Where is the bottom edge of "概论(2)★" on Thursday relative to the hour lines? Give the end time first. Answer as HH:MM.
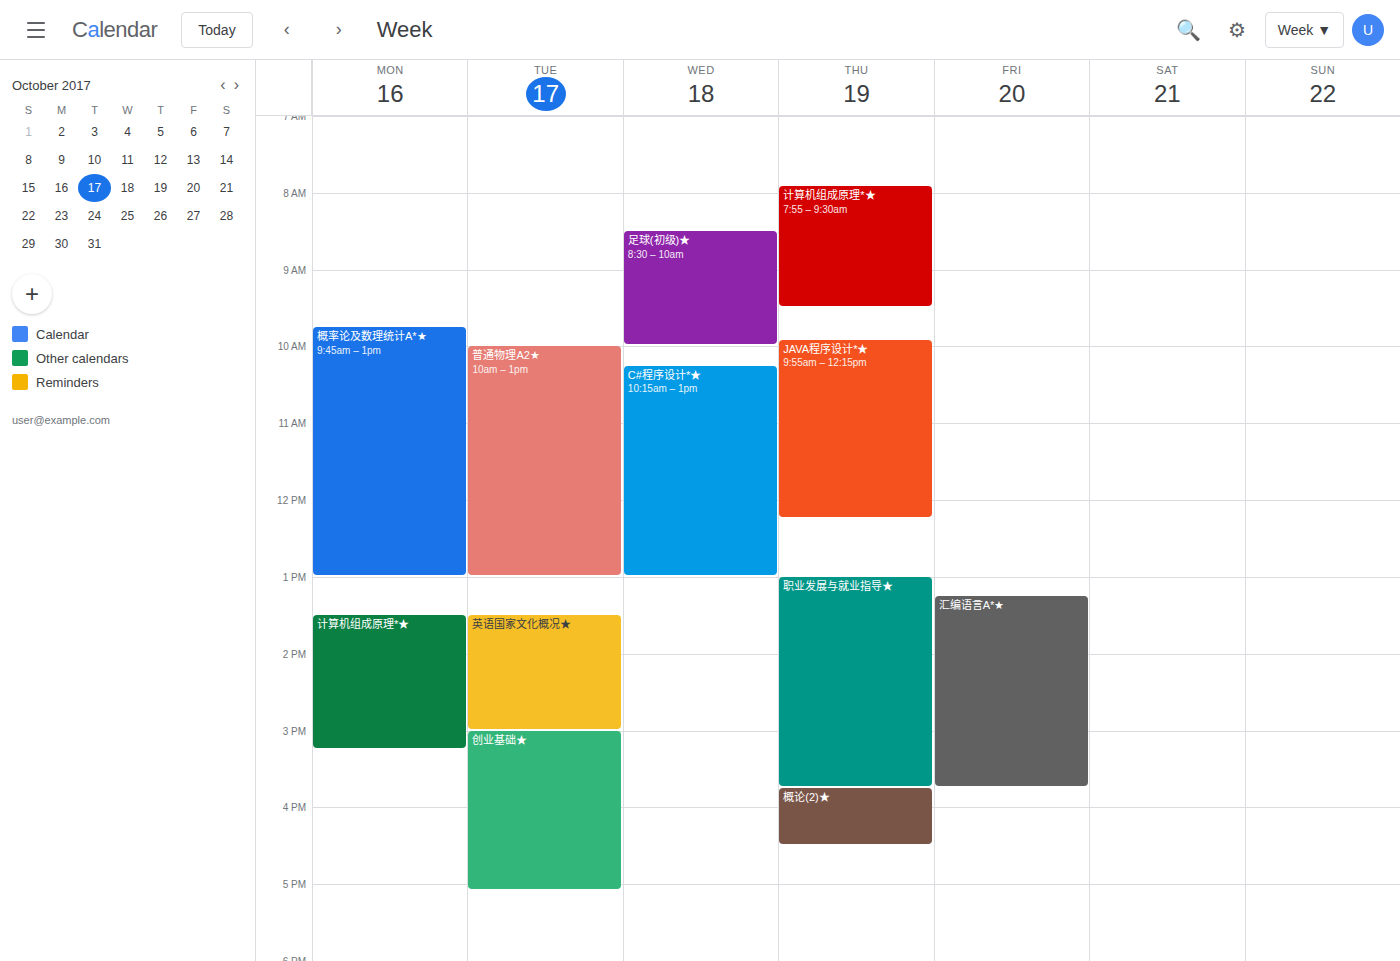
16:30 -- halfway between the 16:00 and 17:00 lines.